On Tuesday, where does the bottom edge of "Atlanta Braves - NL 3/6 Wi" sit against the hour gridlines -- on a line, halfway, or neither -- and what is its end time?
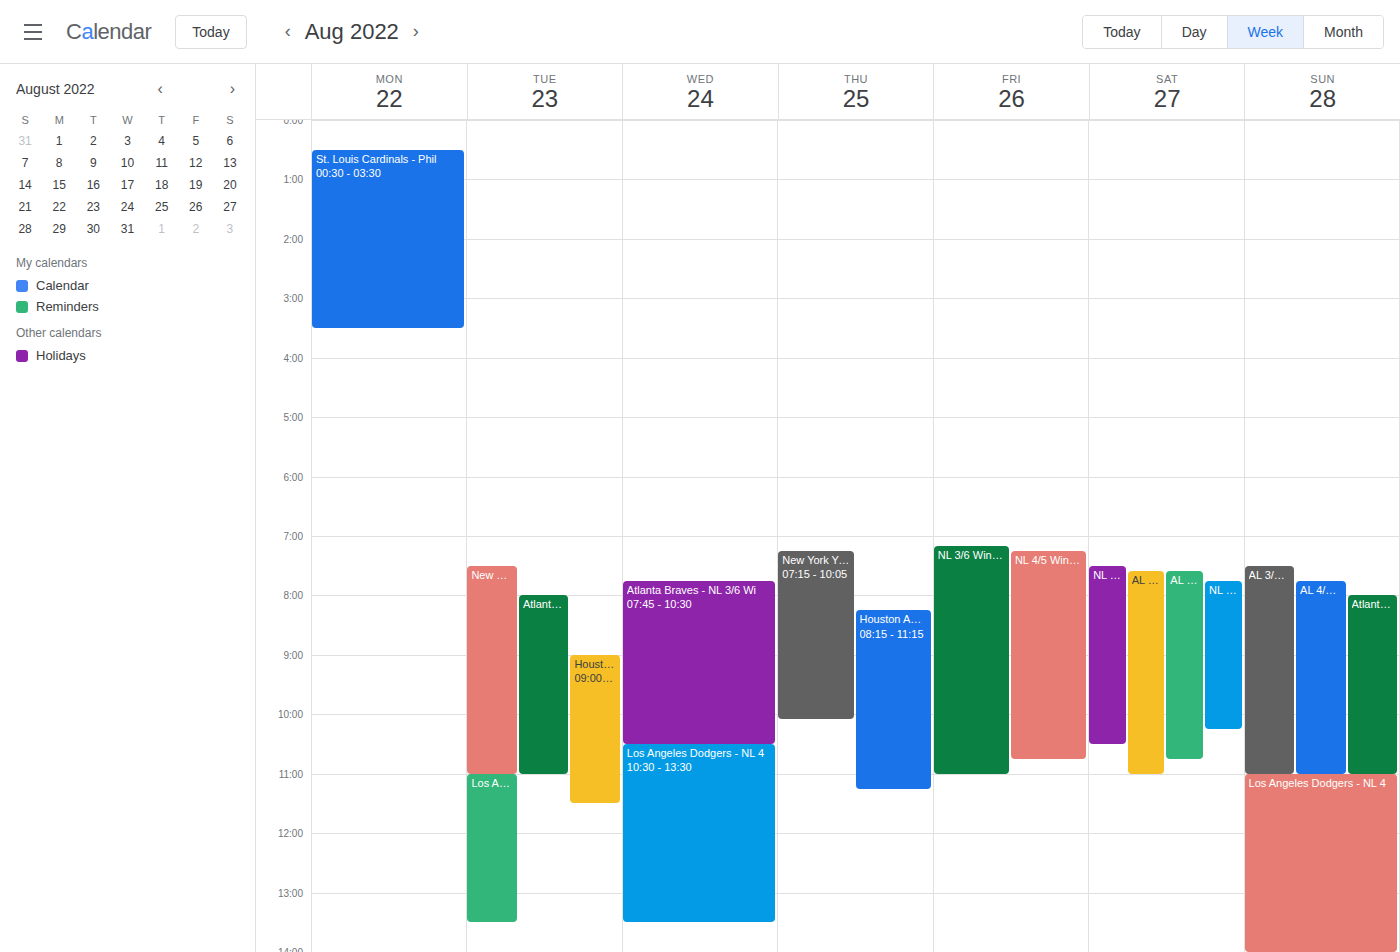
11:00 AM -- exactly on the 11 AM line.